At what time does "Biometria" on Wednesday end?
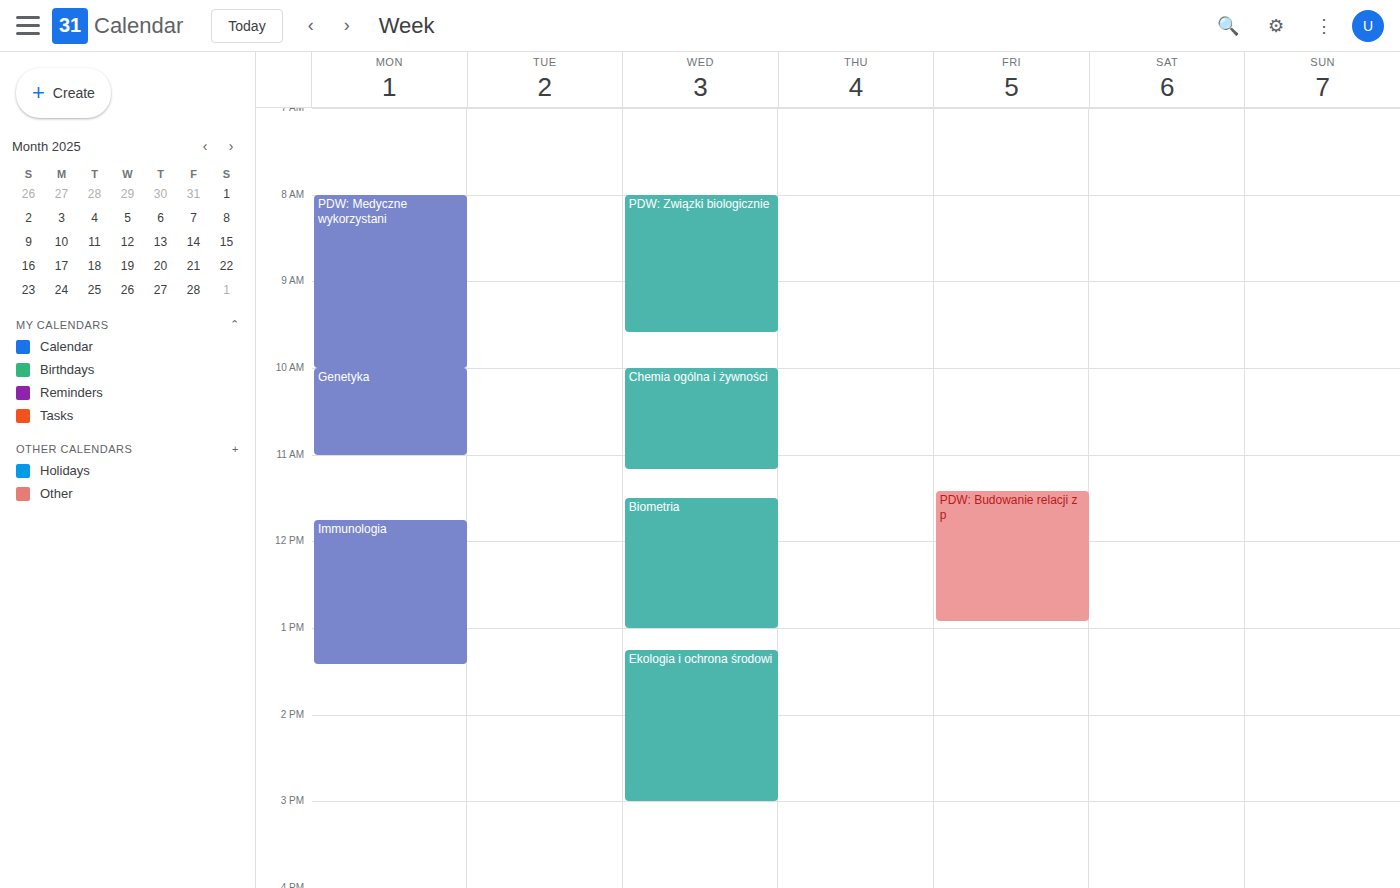
1:00 PM